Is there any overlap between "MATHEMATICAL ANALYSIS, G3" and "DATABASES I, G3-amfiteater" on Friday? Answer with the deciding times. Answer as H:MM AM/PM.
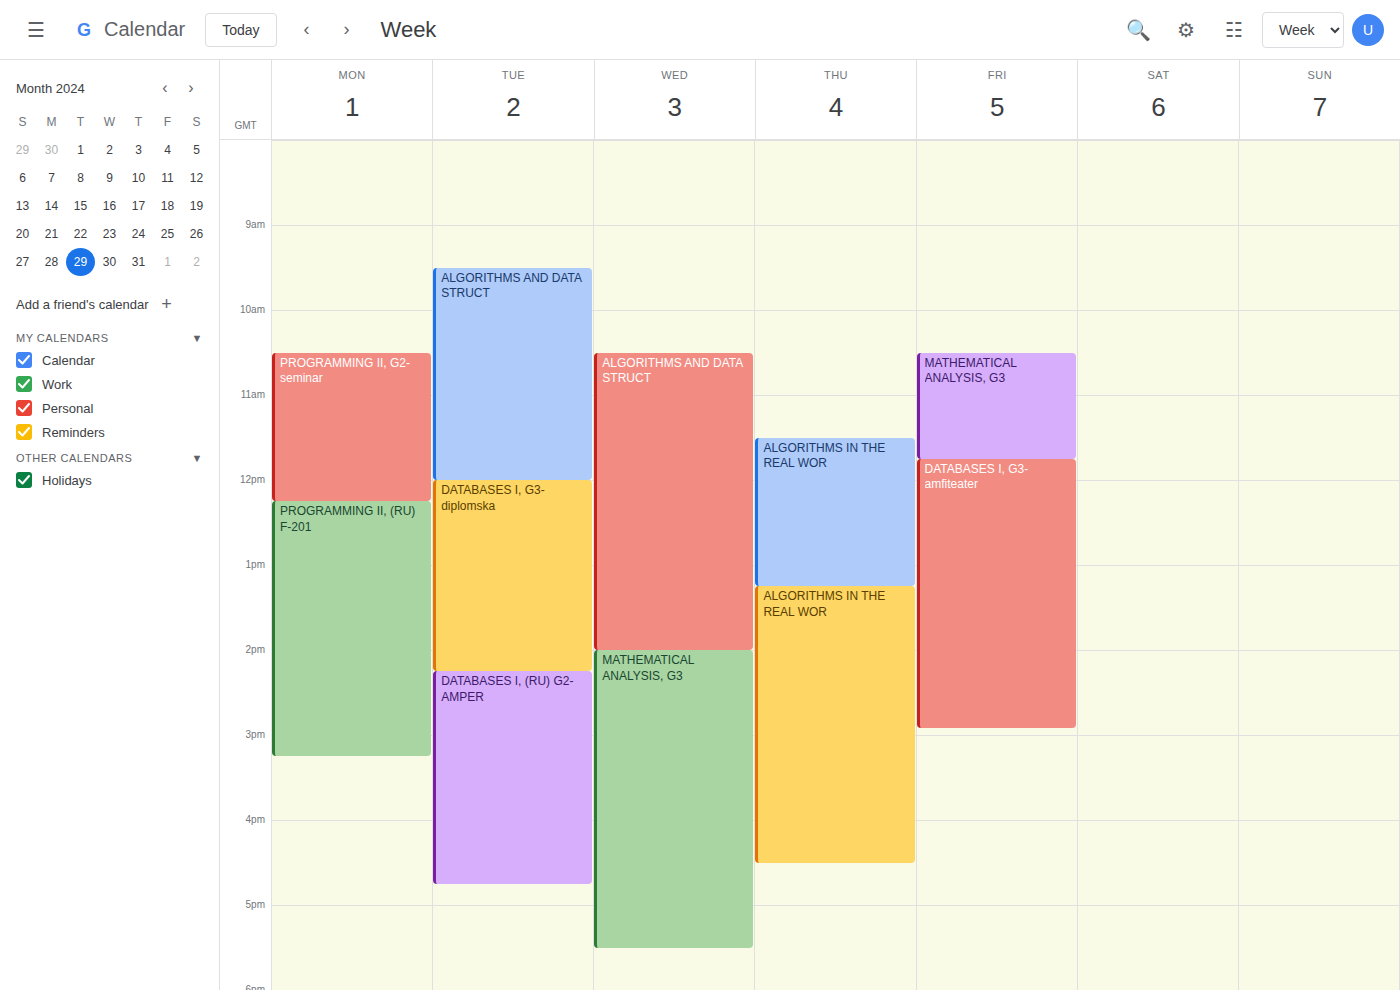
"MATHEMATICAL ANALYSIS, G3" ends at 11:45 AM, exactly when "DATABASES I, G3-amfiteater" starts -- they touch but do not overlap.